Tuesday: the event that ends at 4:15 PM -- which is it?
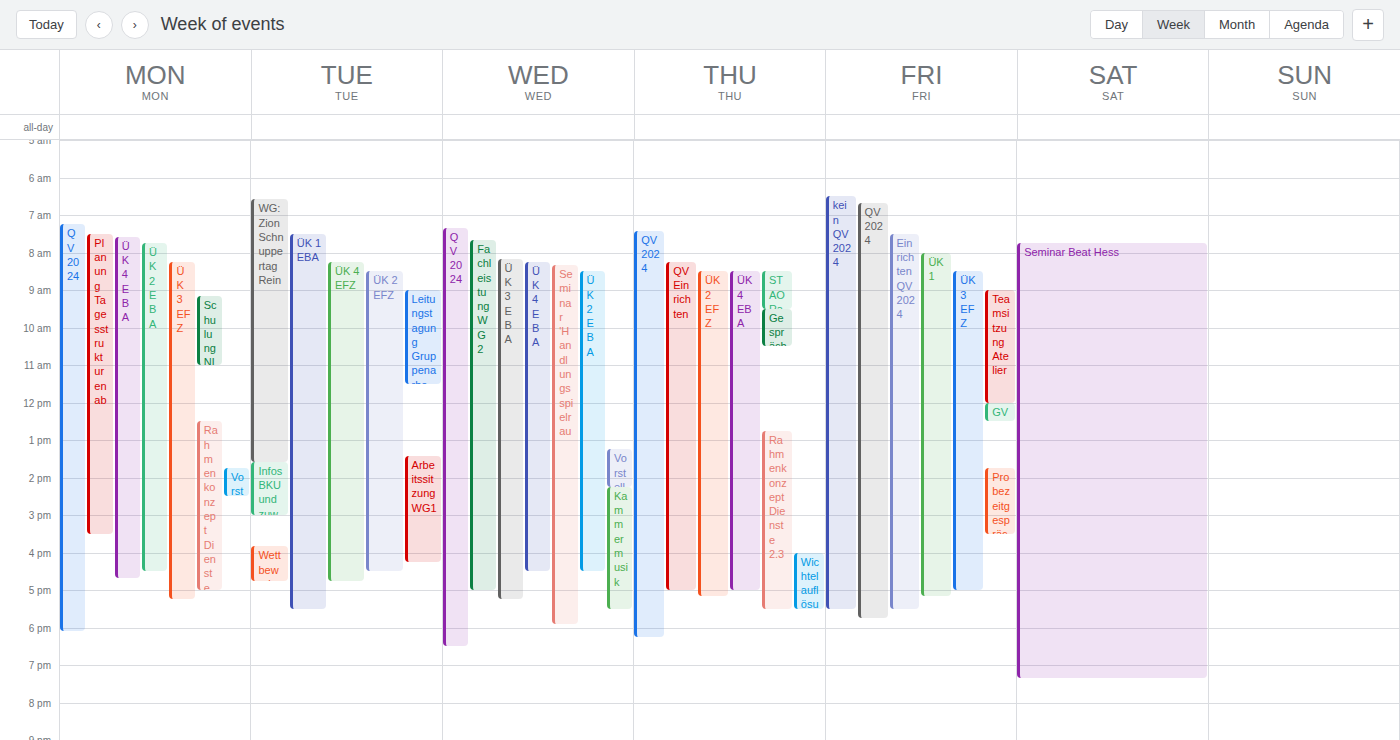
"Arbeitssitzung WG1"